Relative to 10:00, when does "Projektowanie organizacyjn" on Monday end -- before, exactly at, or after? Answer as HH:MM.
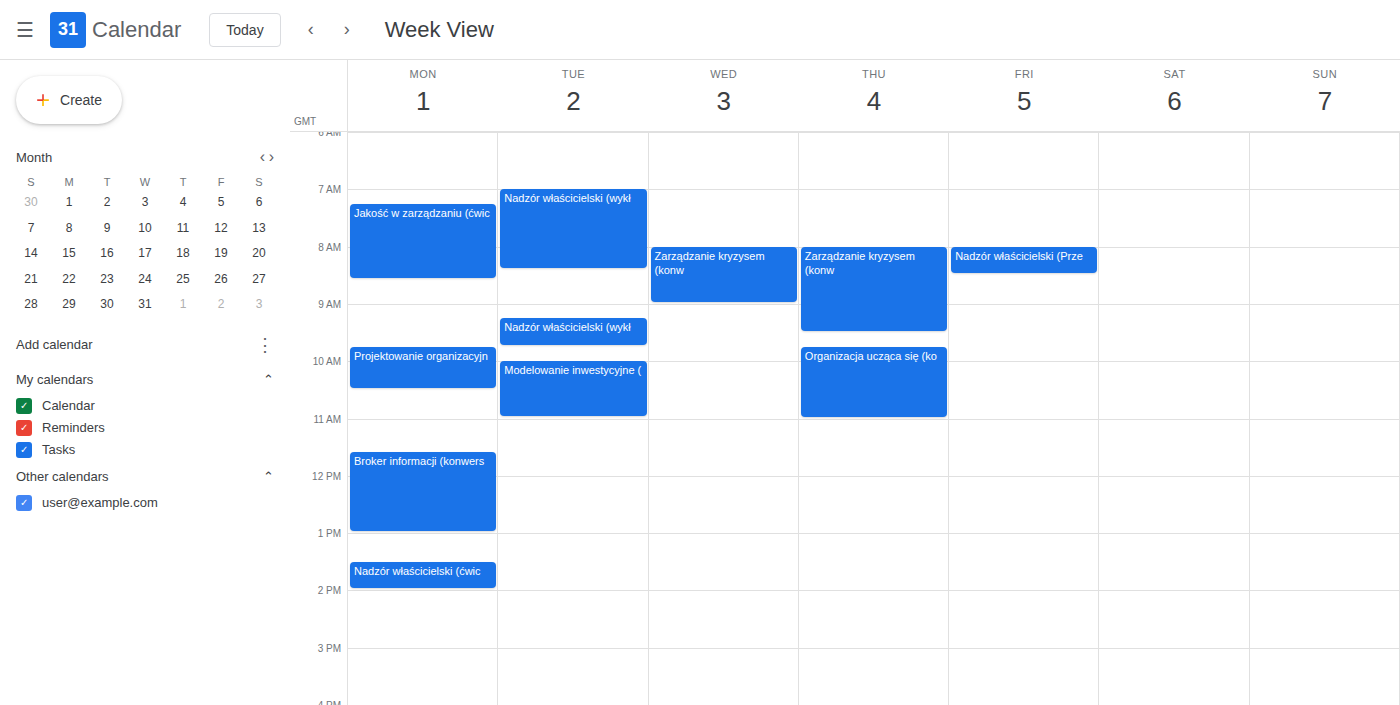
10:30 -- after 10:00, 30 minutes below the 10:00 line.